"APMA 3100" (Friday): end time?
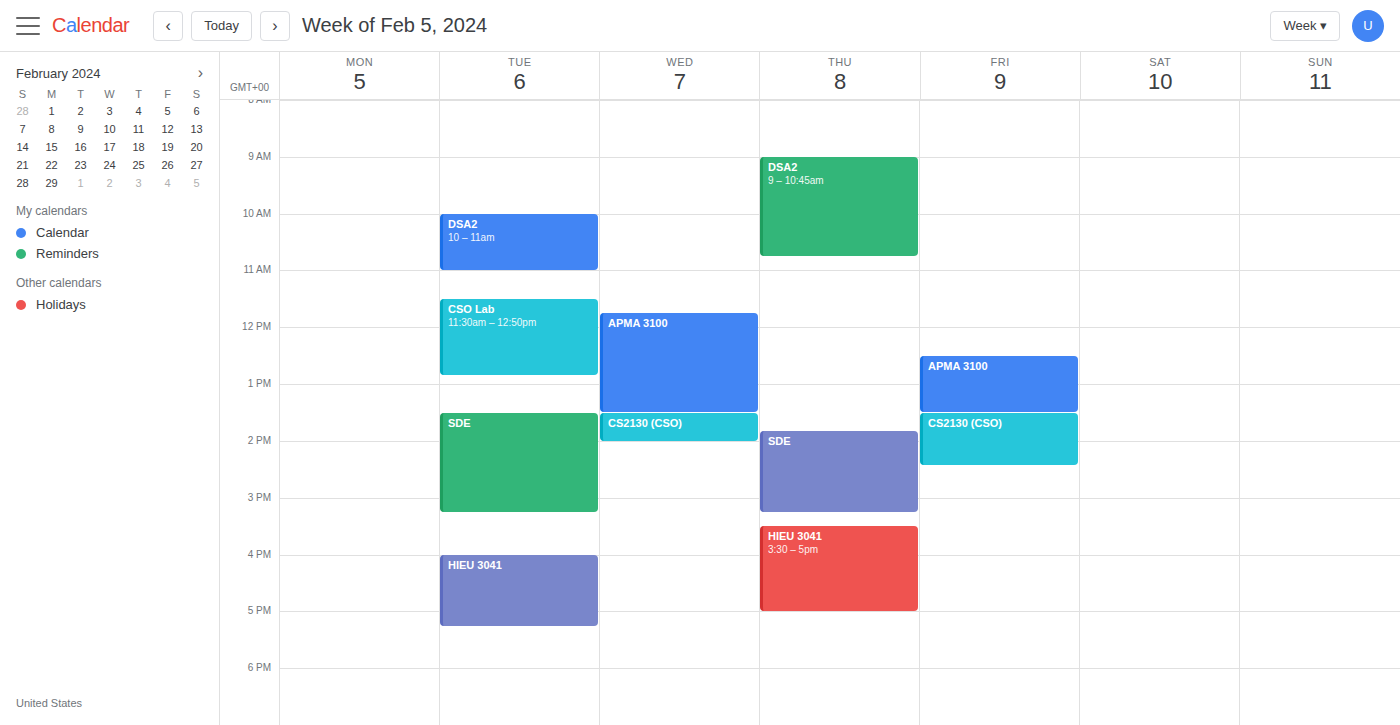
1:30 PM